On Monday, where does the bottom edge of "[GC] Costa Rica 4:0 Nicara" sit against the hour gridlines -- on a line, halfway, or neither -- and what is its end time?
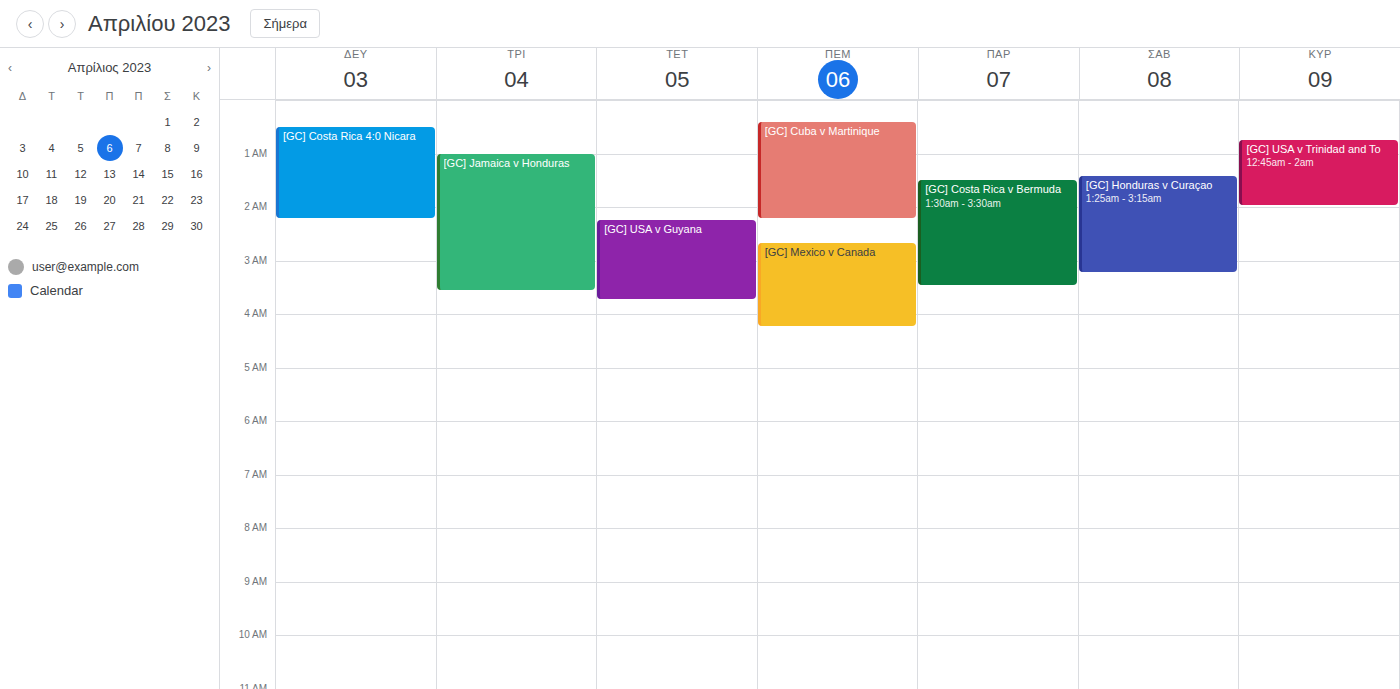
2:15 AM -- neither: a quarter of the way from the 2 AM line to the 3 AM line.